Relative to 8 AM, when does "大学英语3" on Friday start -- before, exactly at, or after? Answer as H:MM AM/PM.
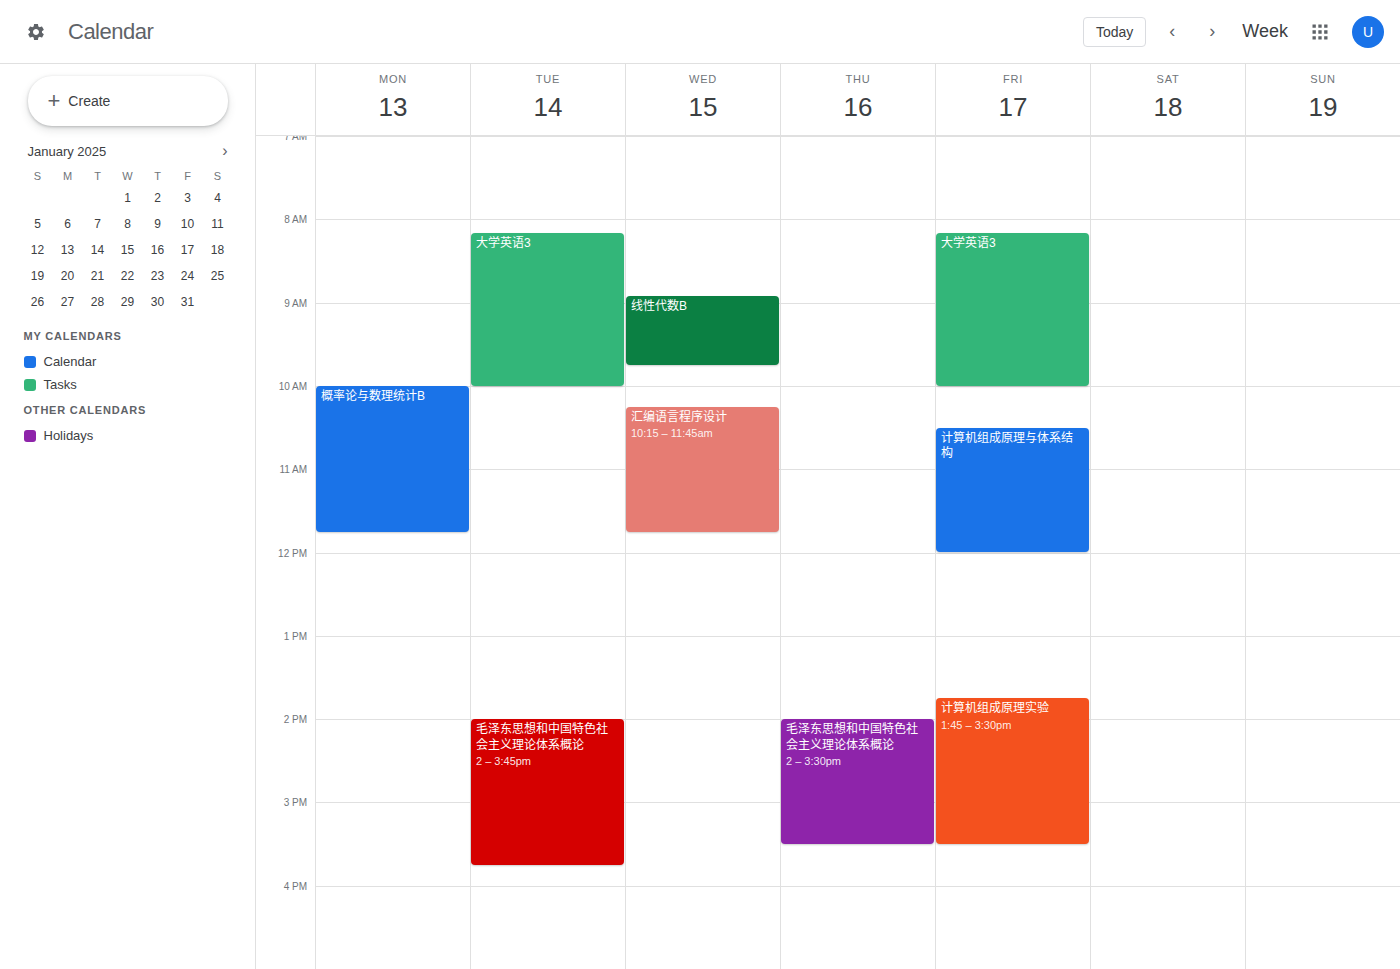
8:10 AM -- after 8 AM, 10 minutes below the 8 AM line.